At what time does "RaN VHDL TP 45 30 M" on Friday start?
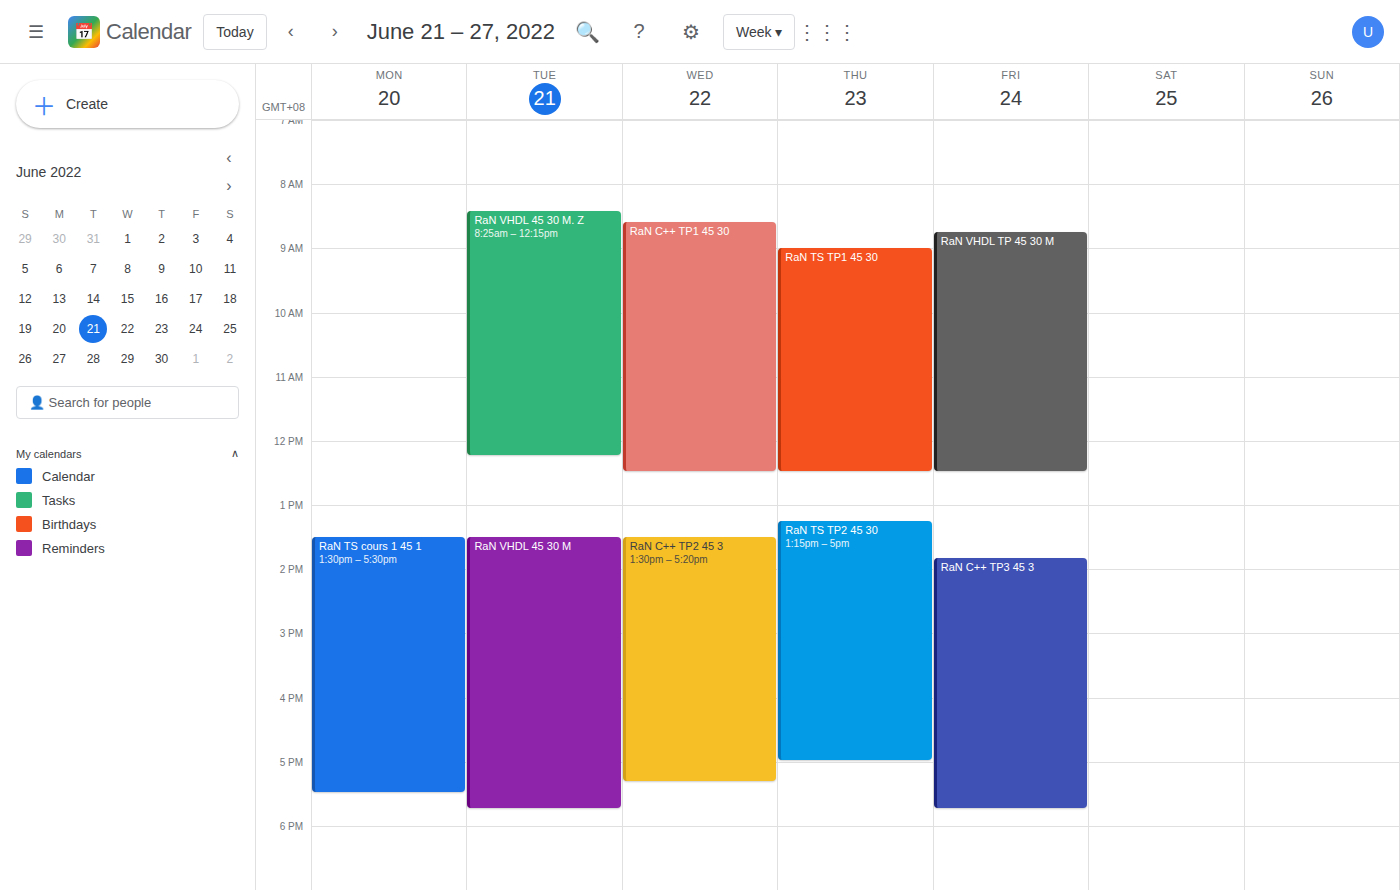
8:45 AM